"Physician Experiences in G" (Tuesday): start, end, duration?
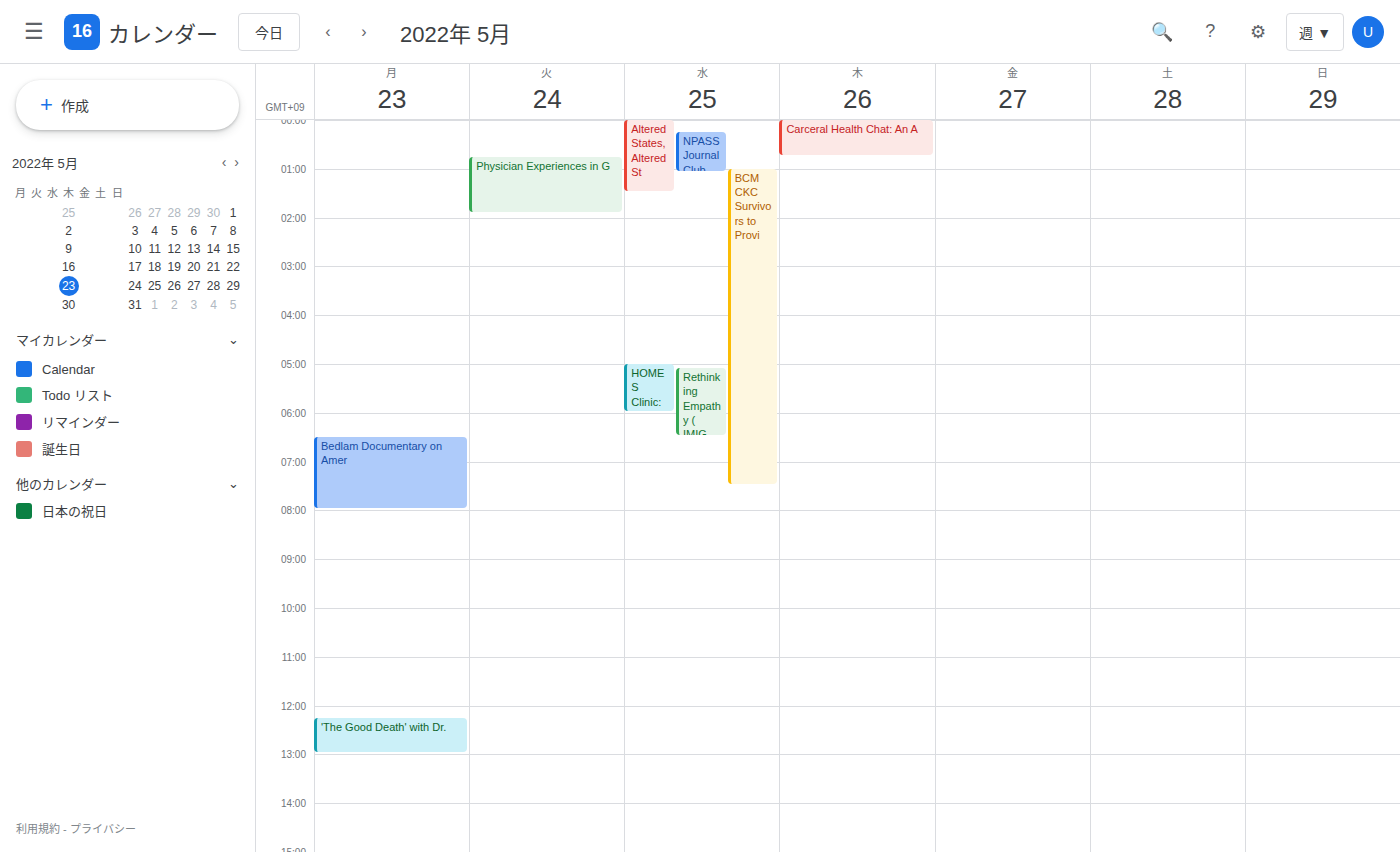
12:45 AM to 1:55 AM, 1 hour 10 minutes